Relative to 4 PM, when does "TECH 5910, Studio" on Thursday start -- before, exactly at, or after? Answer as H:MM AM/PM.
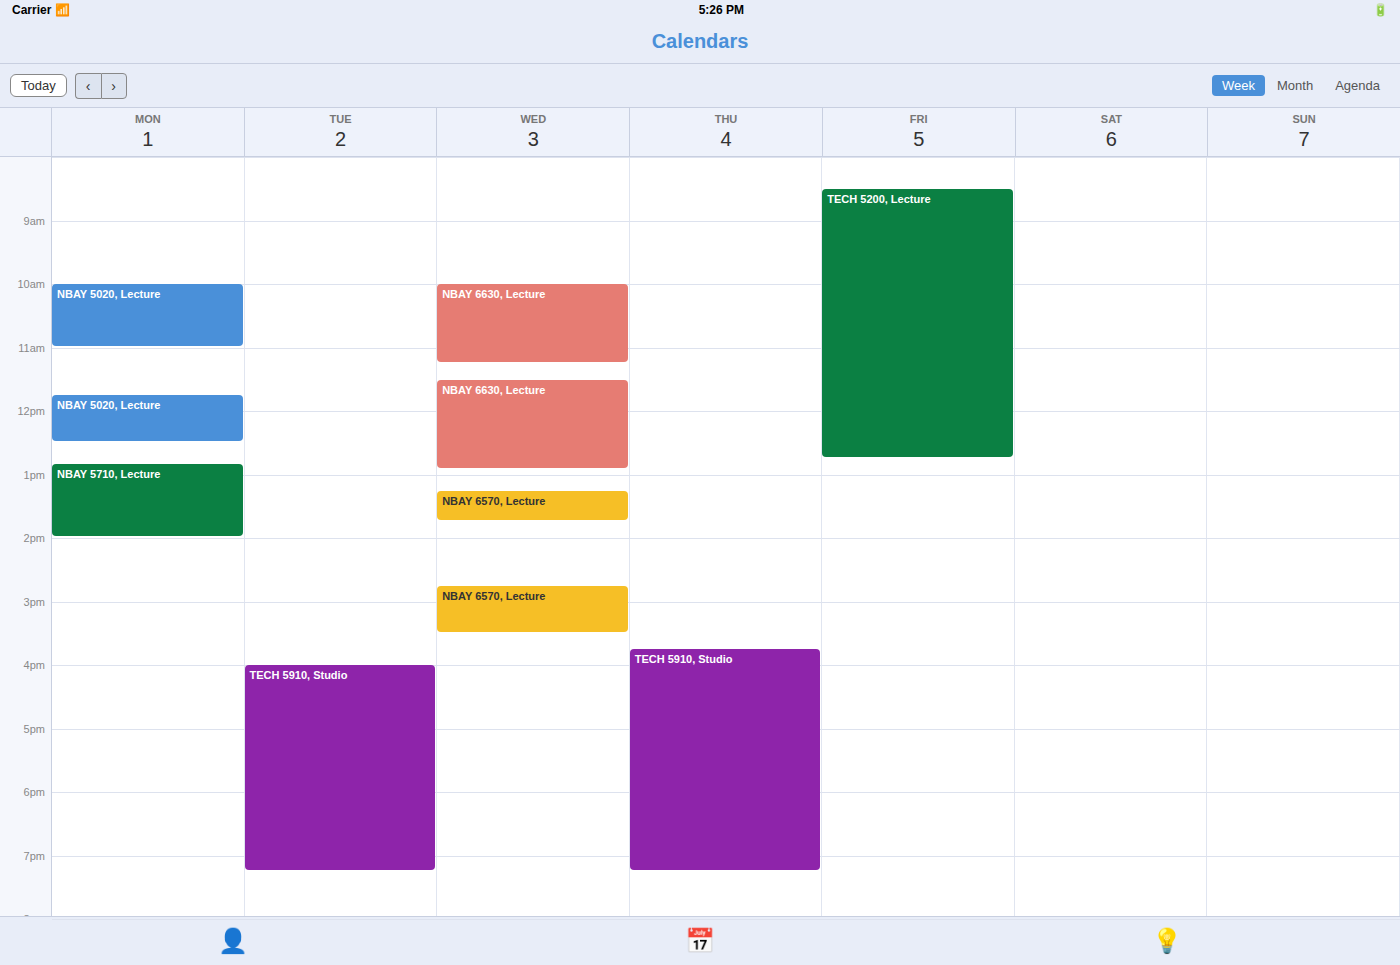
3:45 PM -- before 4 PM, 15 minutes above the 4 PM line.